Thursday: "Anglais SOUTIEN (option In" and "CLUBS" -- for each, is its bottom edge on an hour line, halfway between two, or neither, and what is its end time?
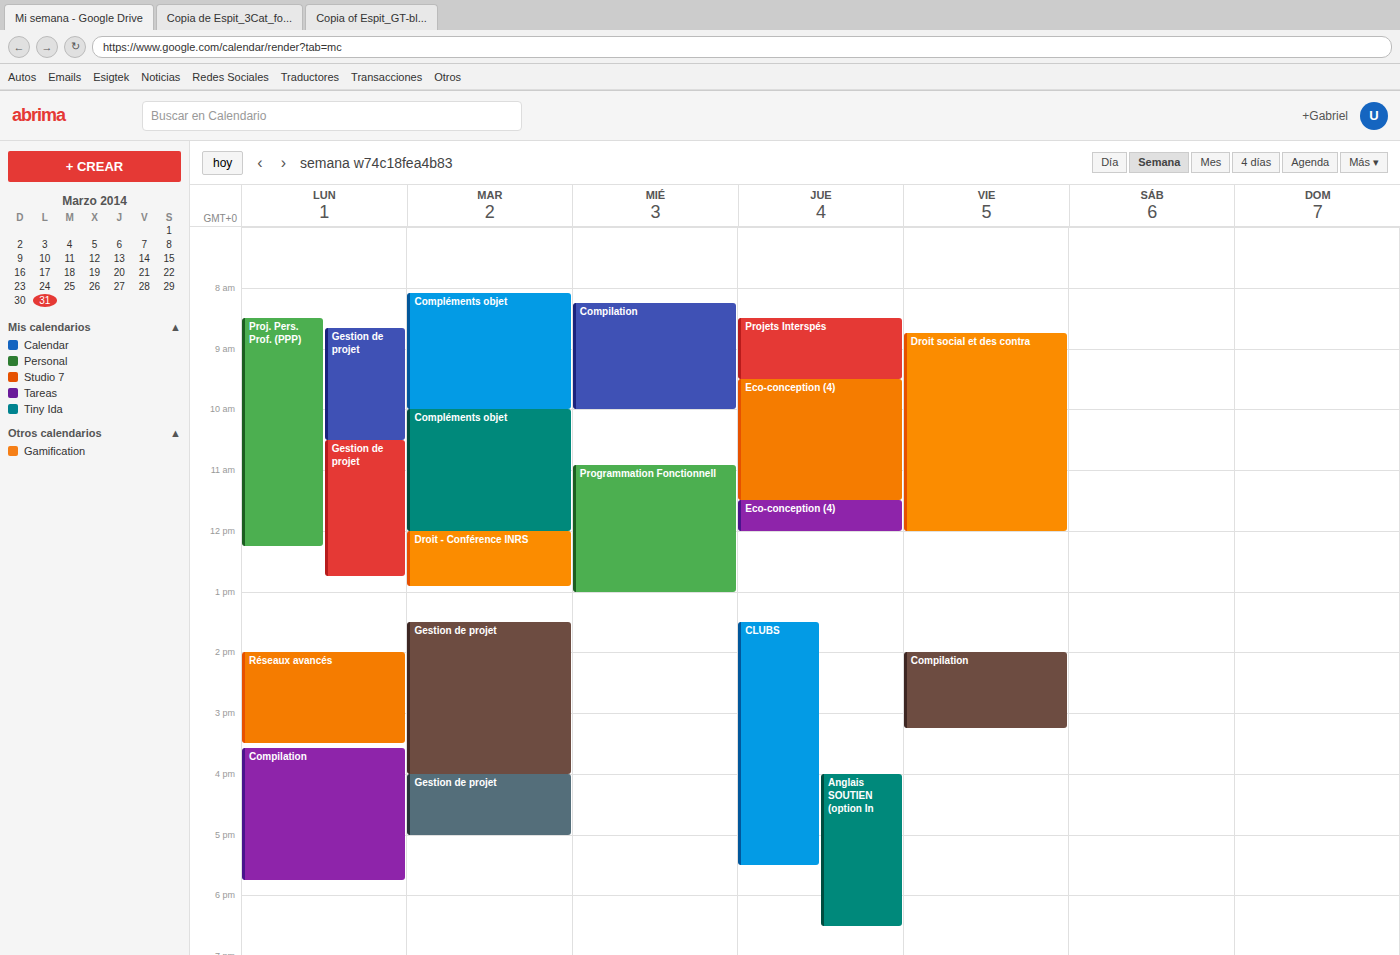
"Anglais SOUTIEN (option In": 6:30 PM, halfway between the 6 PM and 7 PM lines. "CLUBS": 5:30 PM, halfway between the 5 PM and 6 PM lines.